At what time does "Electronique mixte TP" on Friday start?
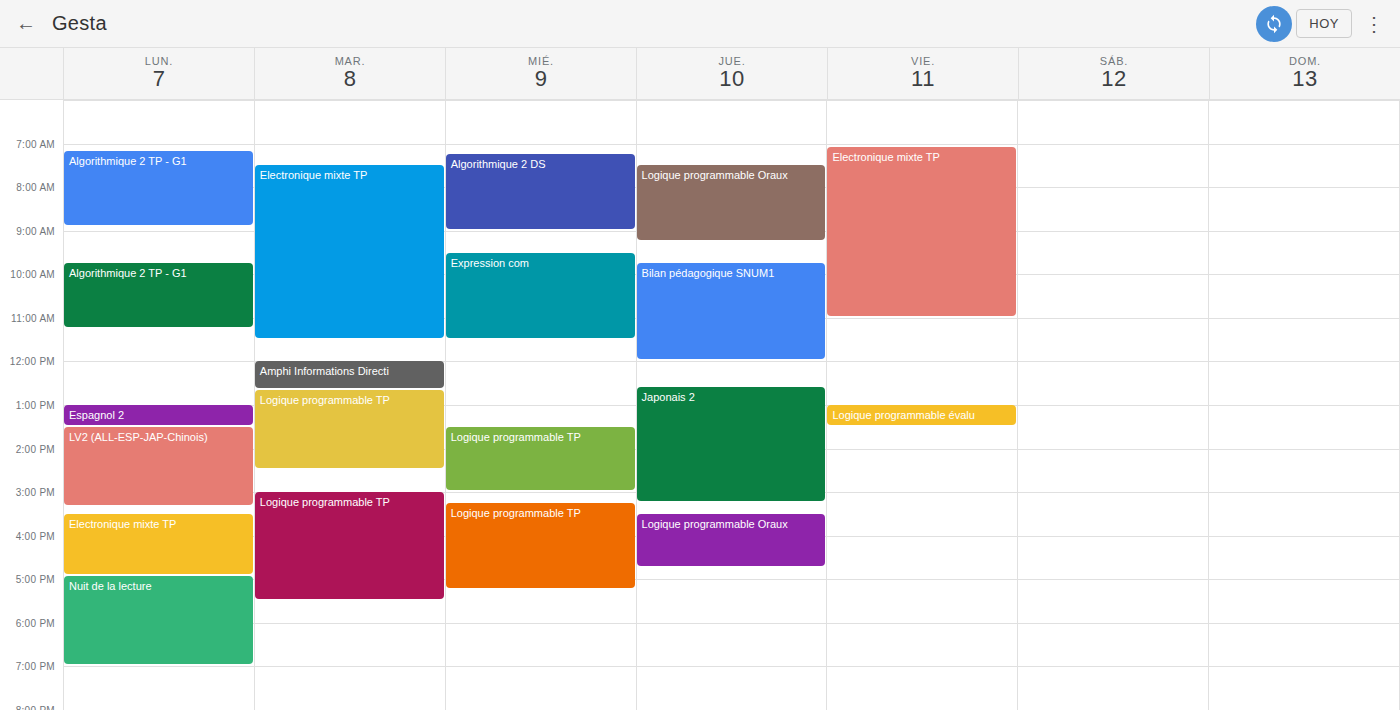
07:05